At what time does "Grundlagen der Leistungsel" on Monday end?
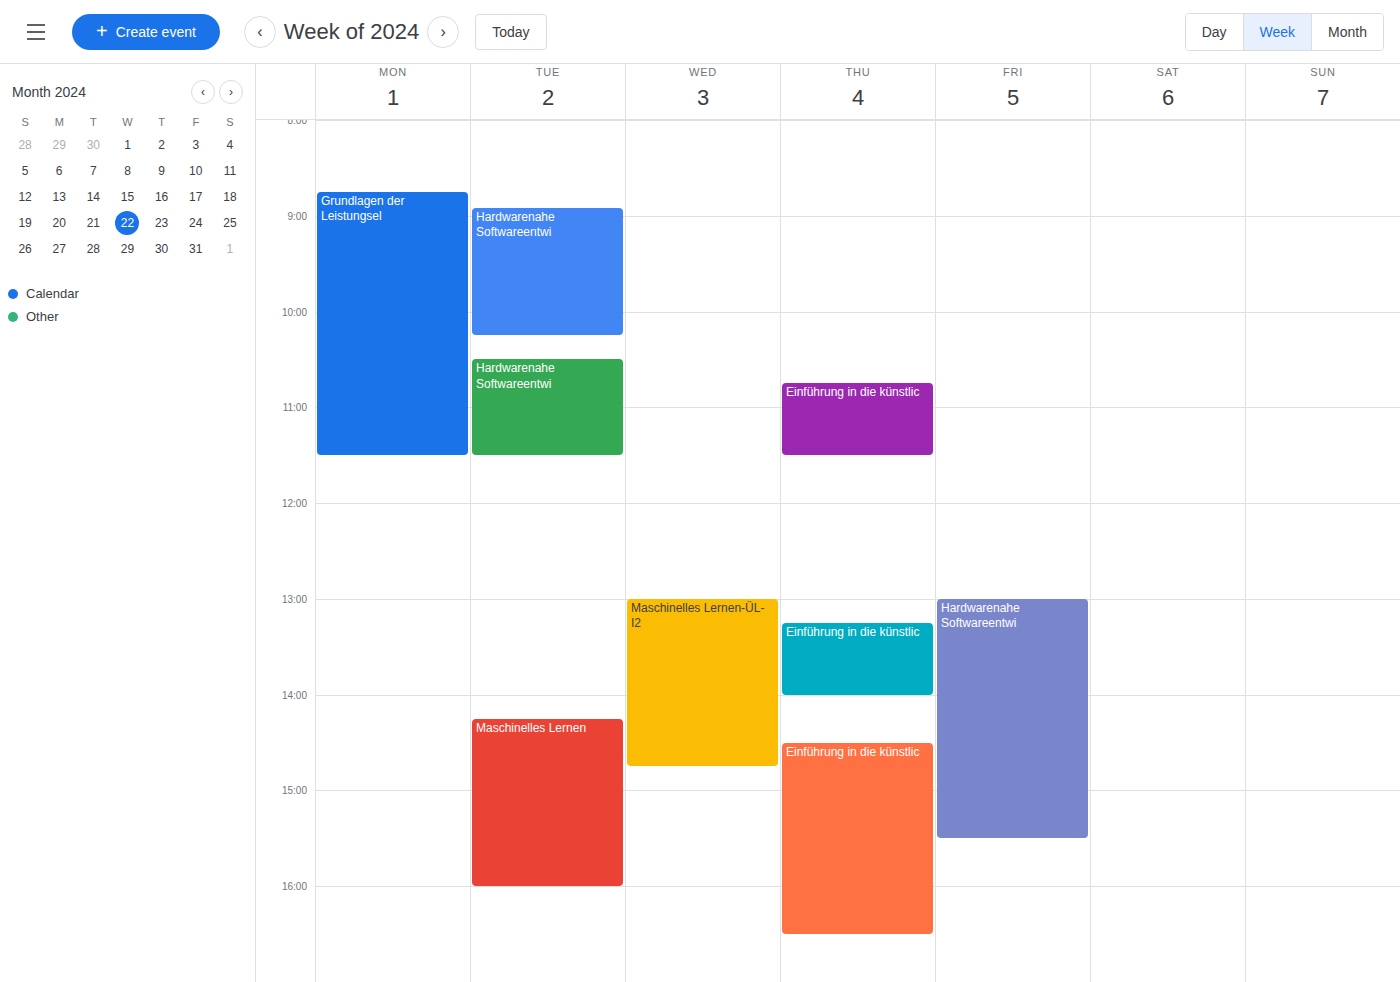
11:30 AM